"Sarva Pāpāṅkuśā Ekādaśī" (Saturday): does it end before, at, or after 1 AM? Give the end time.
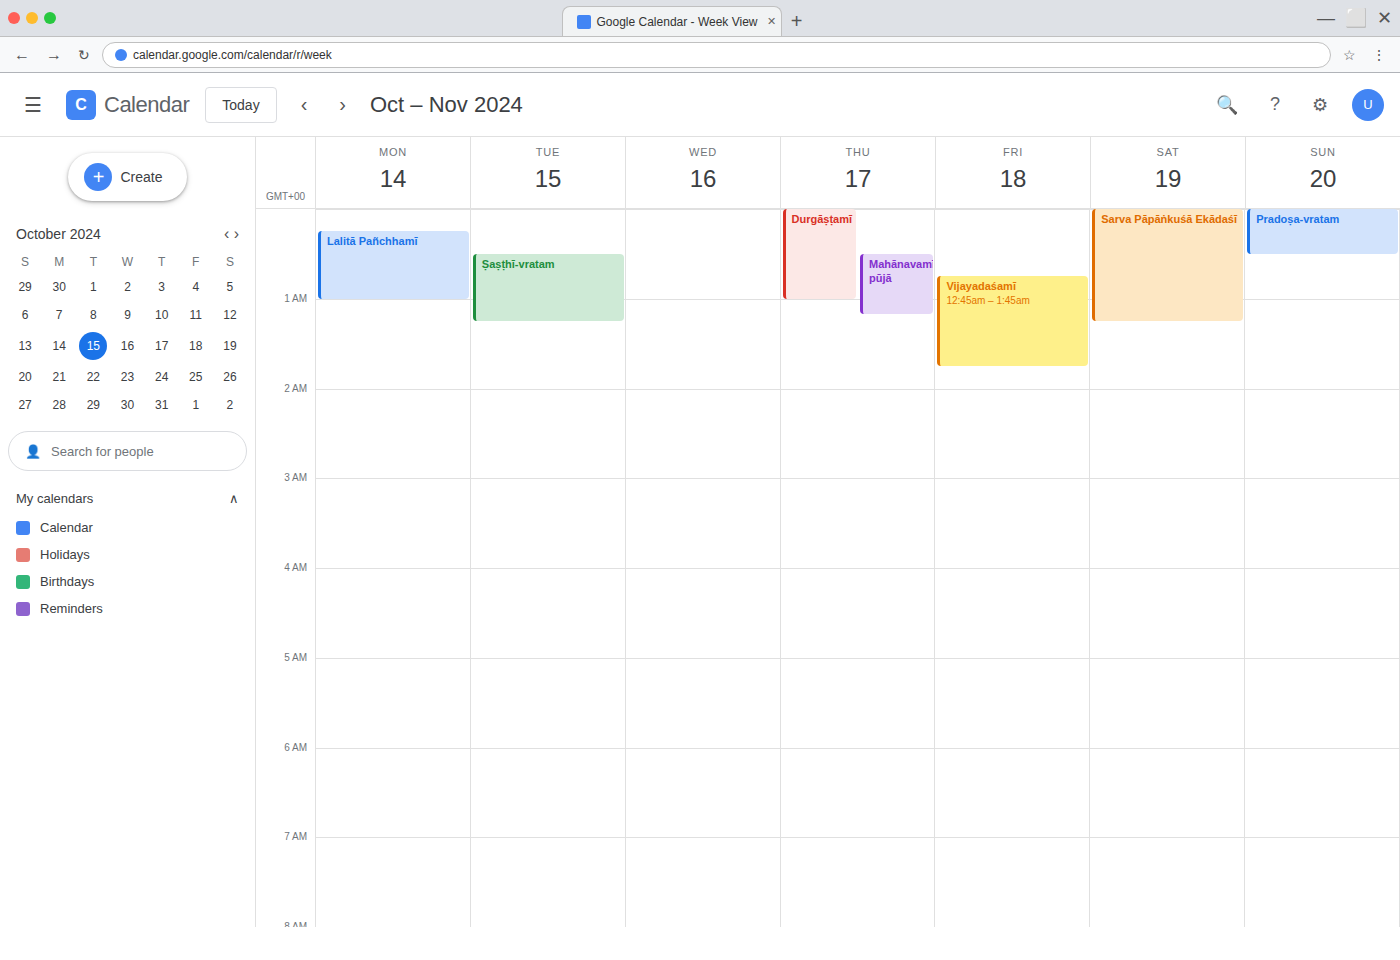
1:15 AM -- after 1 AM, 15 minutes below the 1 AM line.